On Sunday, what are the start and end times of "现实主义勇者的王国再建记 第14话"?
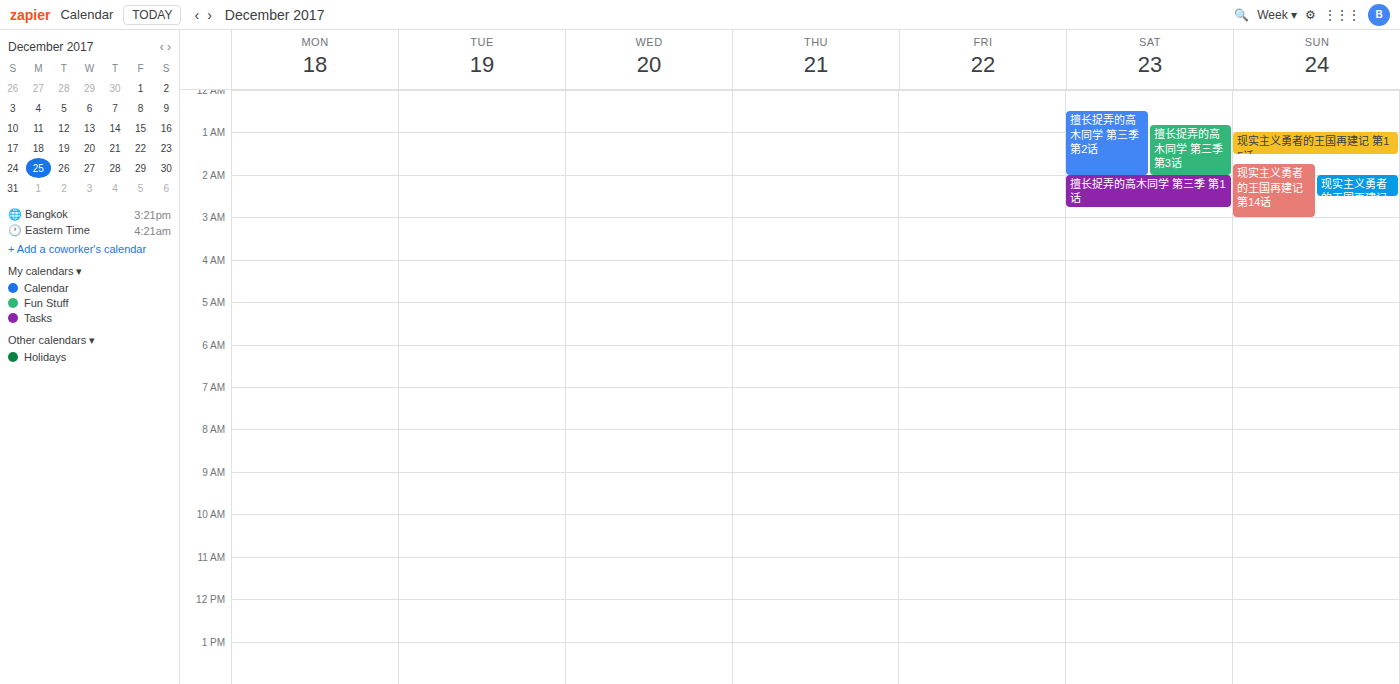
1:45 AM to 3:00 AM